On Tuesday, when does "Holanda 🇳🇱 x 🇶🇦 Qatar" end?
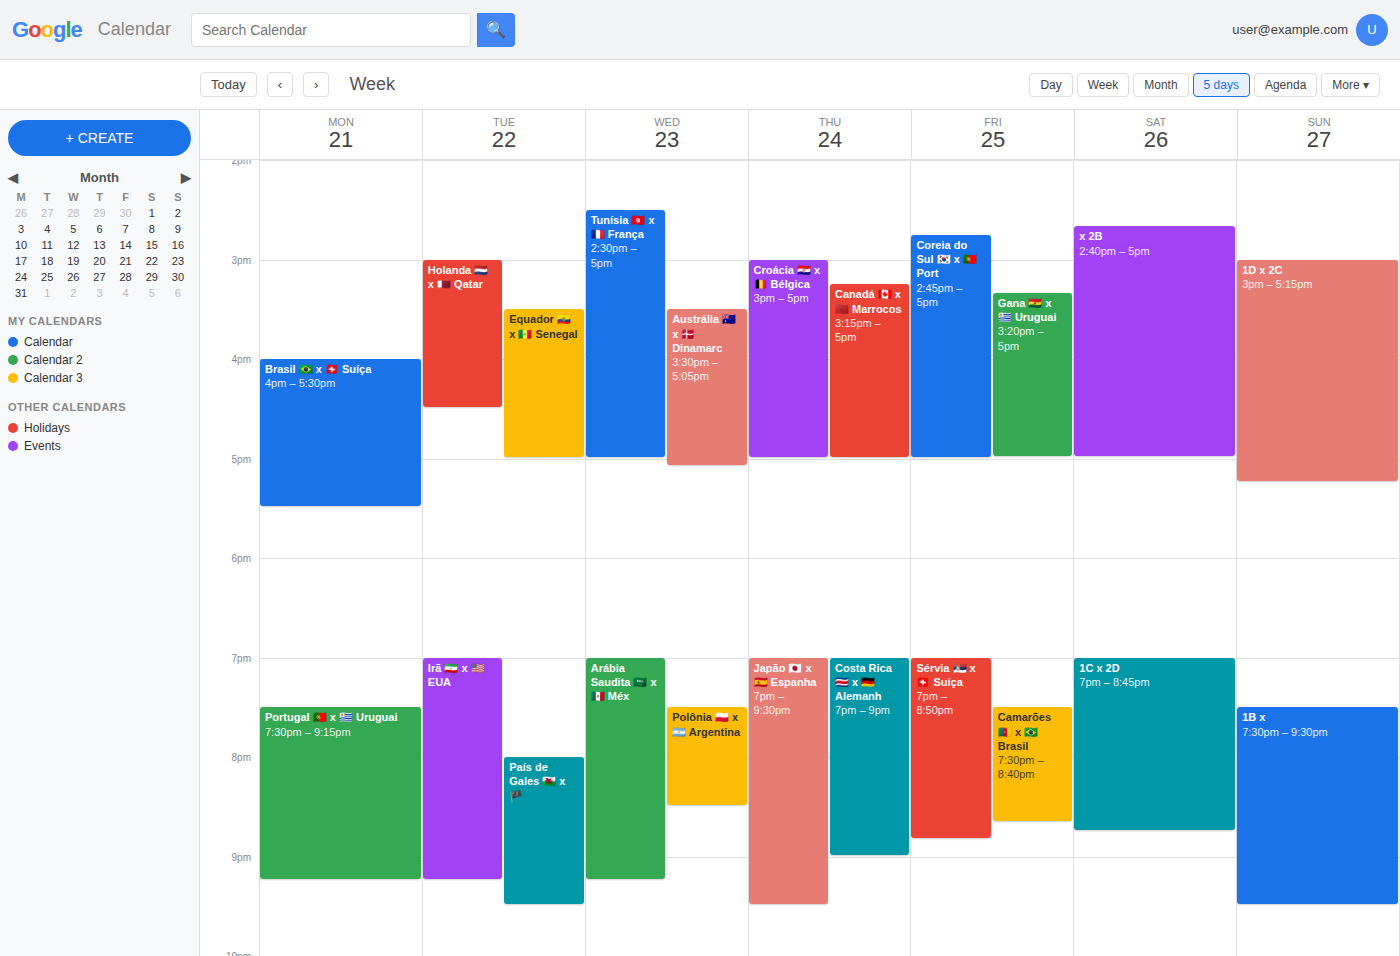
16:30